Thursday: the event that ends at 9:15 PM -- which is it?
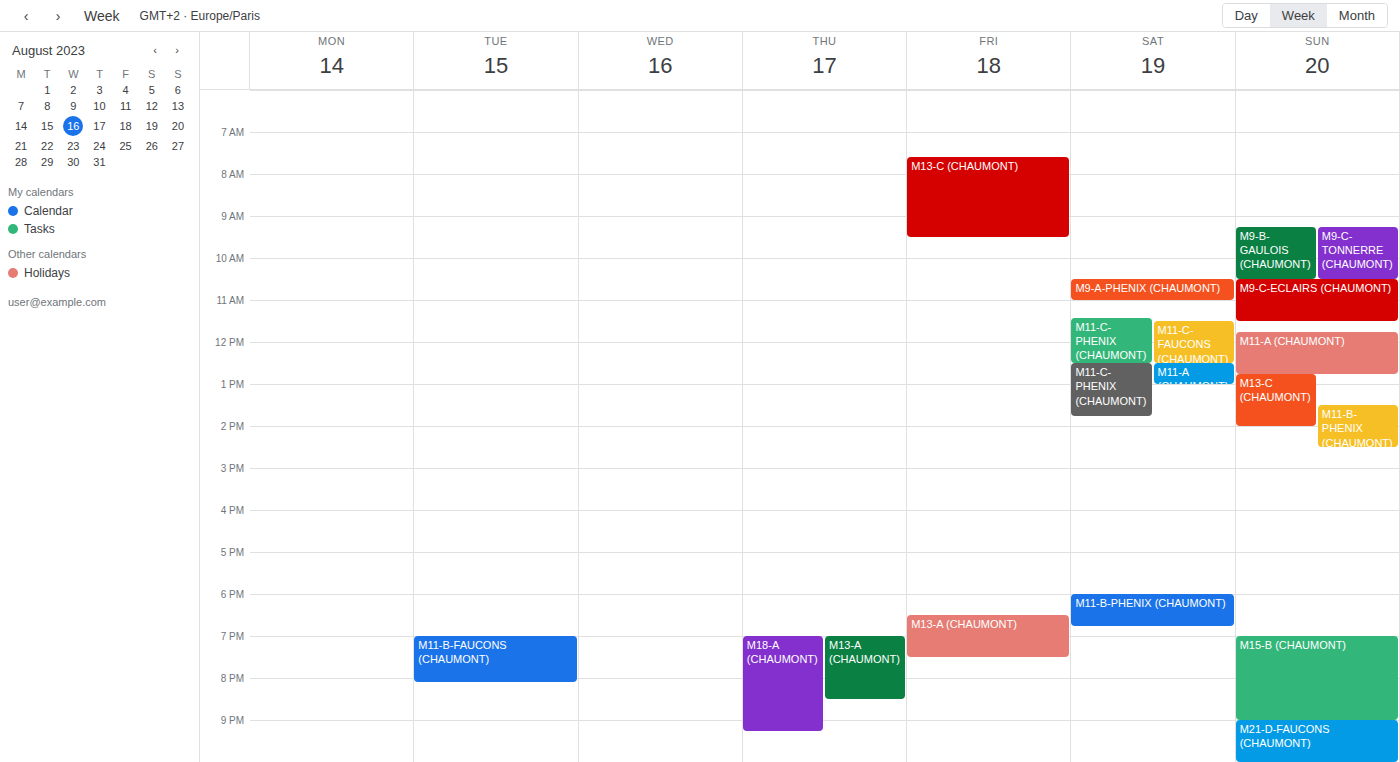
"M18-A (CHAUMONT)"